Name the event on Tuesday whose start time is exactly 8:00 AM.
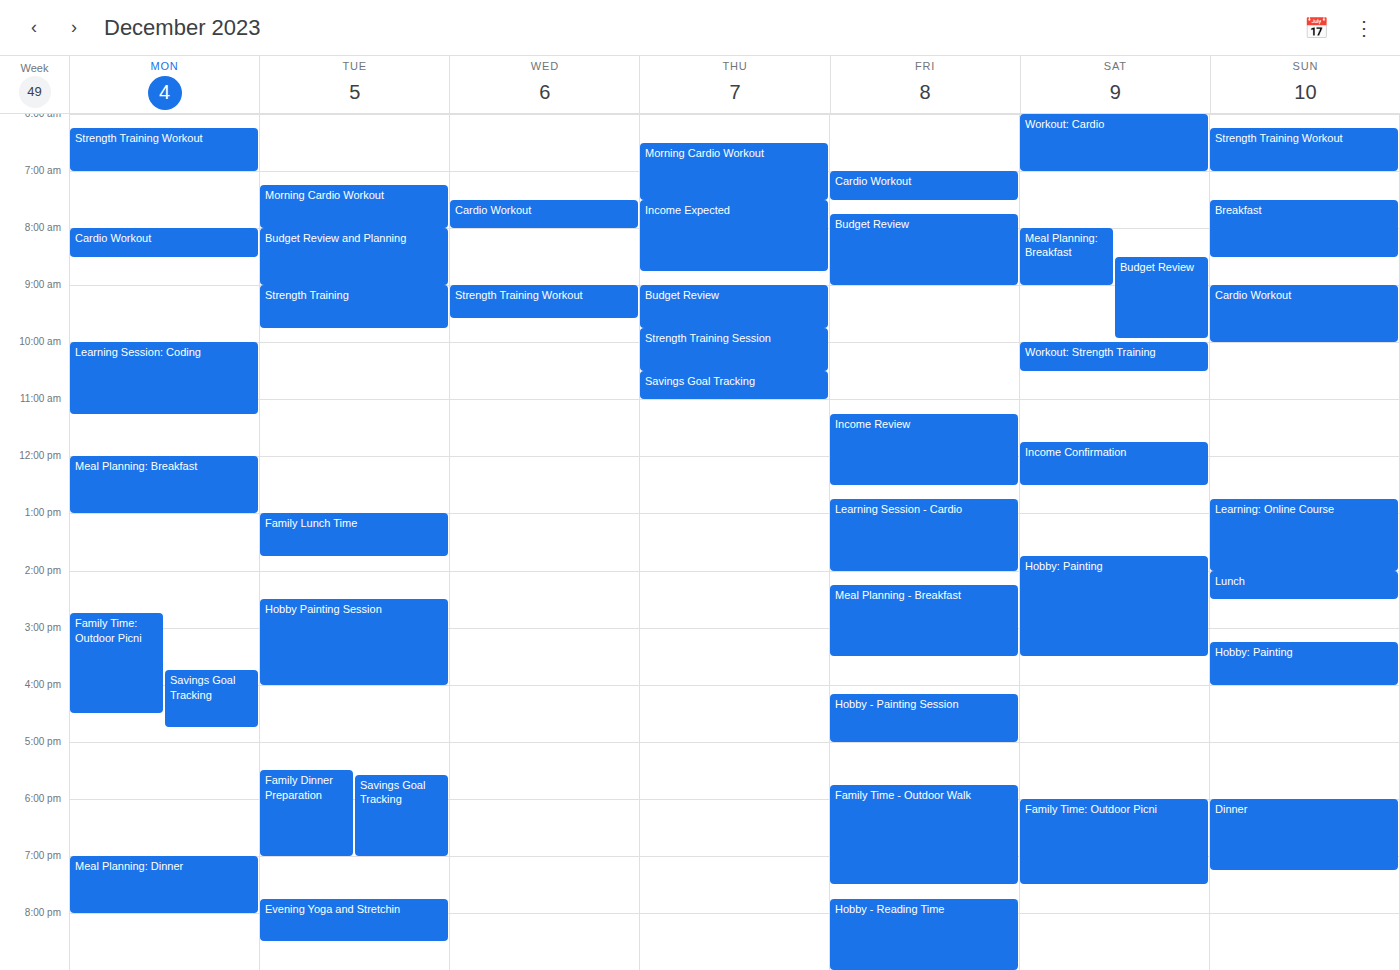
"Budget Review and Planning"